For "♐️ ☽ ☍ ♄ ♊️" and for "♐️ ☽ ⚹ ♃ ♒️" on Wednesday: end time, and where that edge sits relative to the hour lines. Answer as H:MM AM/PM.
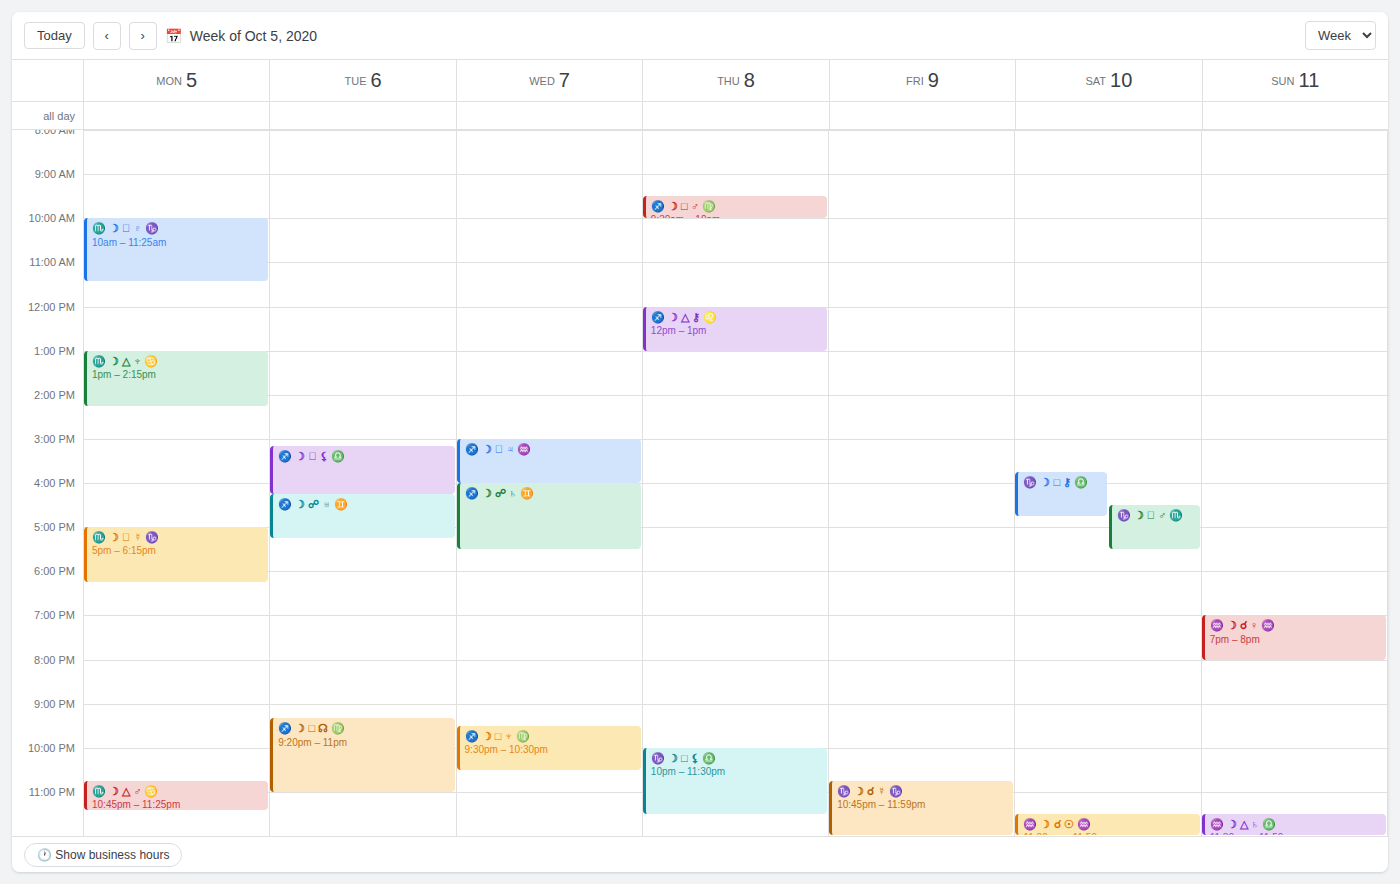
"♐️ ☽ ☍ ♄ ♊️": 5:30 PM, halfway between the 5 PM and 6 PM lines. "♐️ ☽ ⚹ ♃ ♒️": 4:00 PM, exactly on the 4 PM line.